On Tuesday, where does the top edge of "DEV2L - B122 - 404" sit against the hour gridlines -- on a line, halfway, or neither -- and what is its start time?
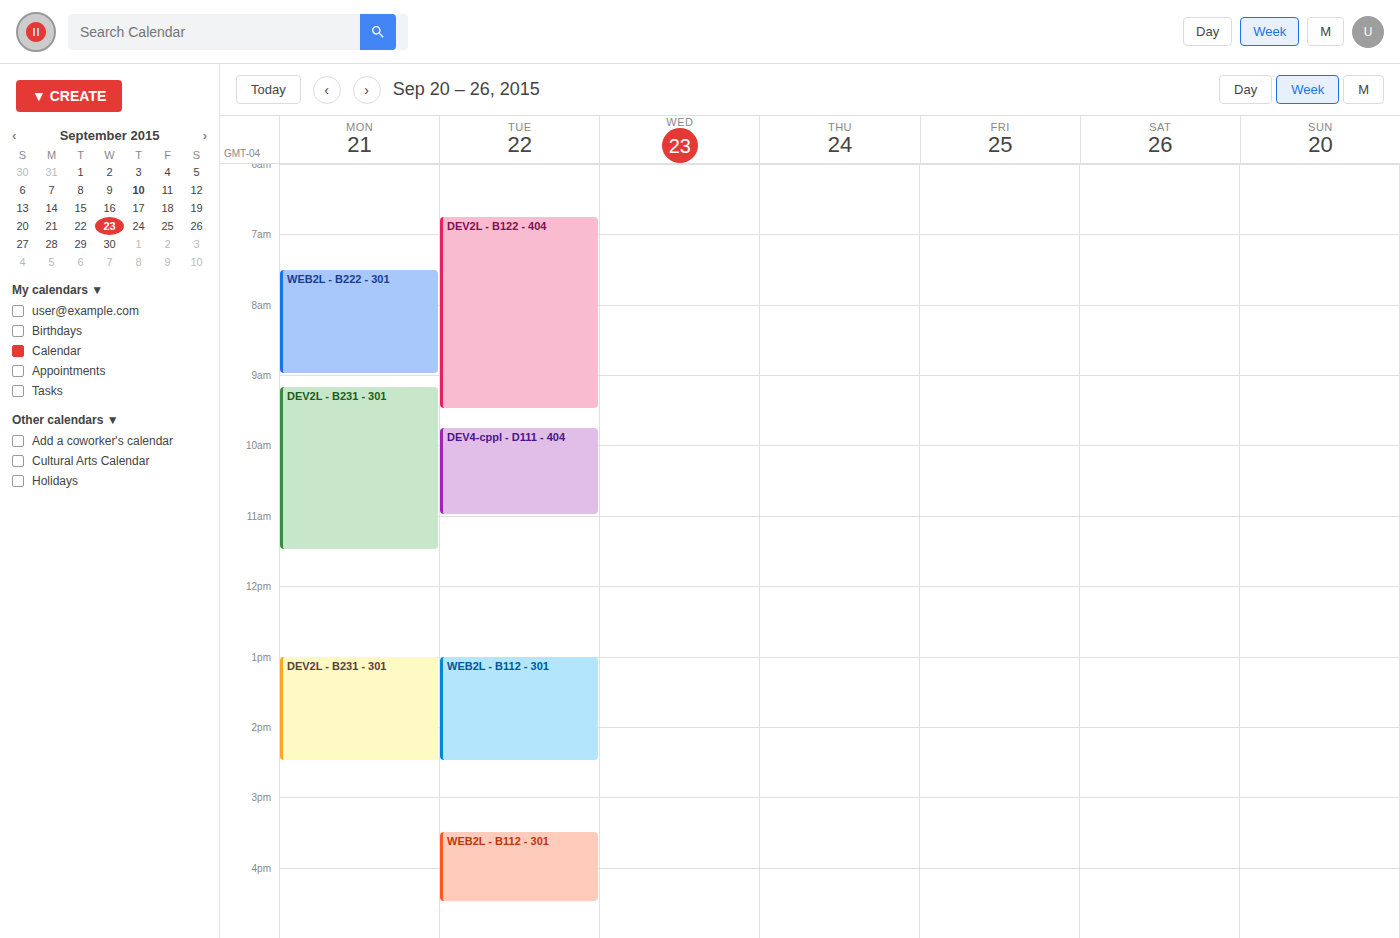
6:45 AM -- neither: three quarters of the way from the 6 AM line to the 7 AM line.